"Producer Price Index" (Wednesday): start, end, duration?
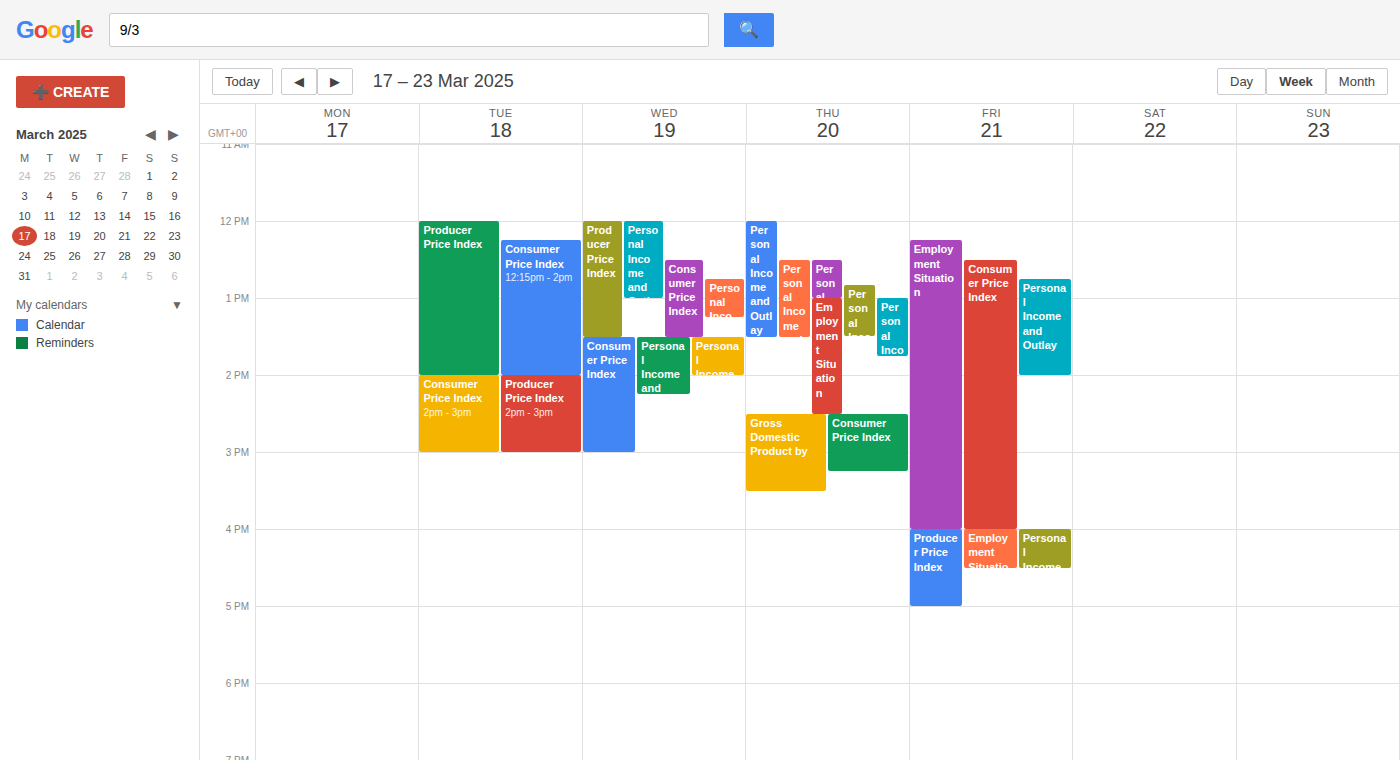
12:00 PM to 1:30 PM, 1 hour 30 minutes